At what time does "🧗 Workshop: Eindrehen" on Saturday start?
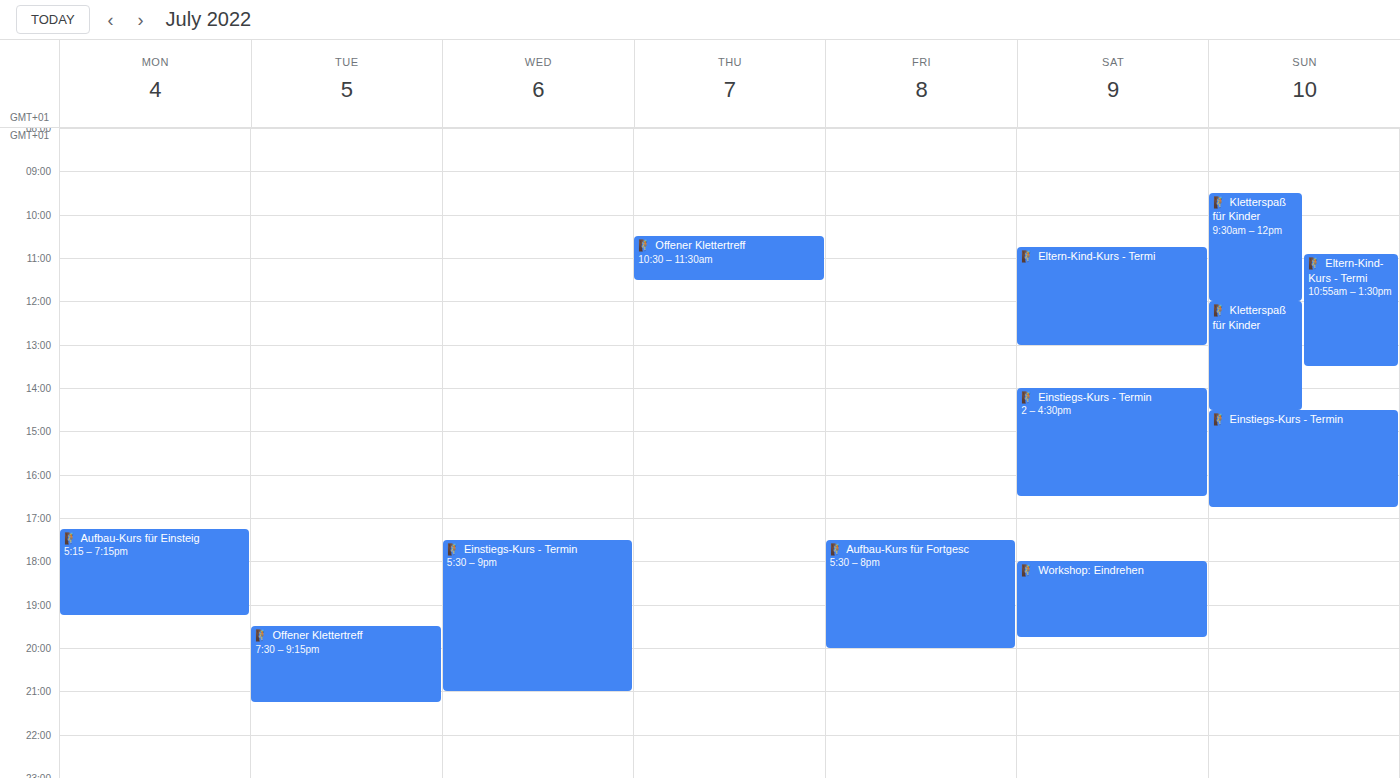
6:00 PM